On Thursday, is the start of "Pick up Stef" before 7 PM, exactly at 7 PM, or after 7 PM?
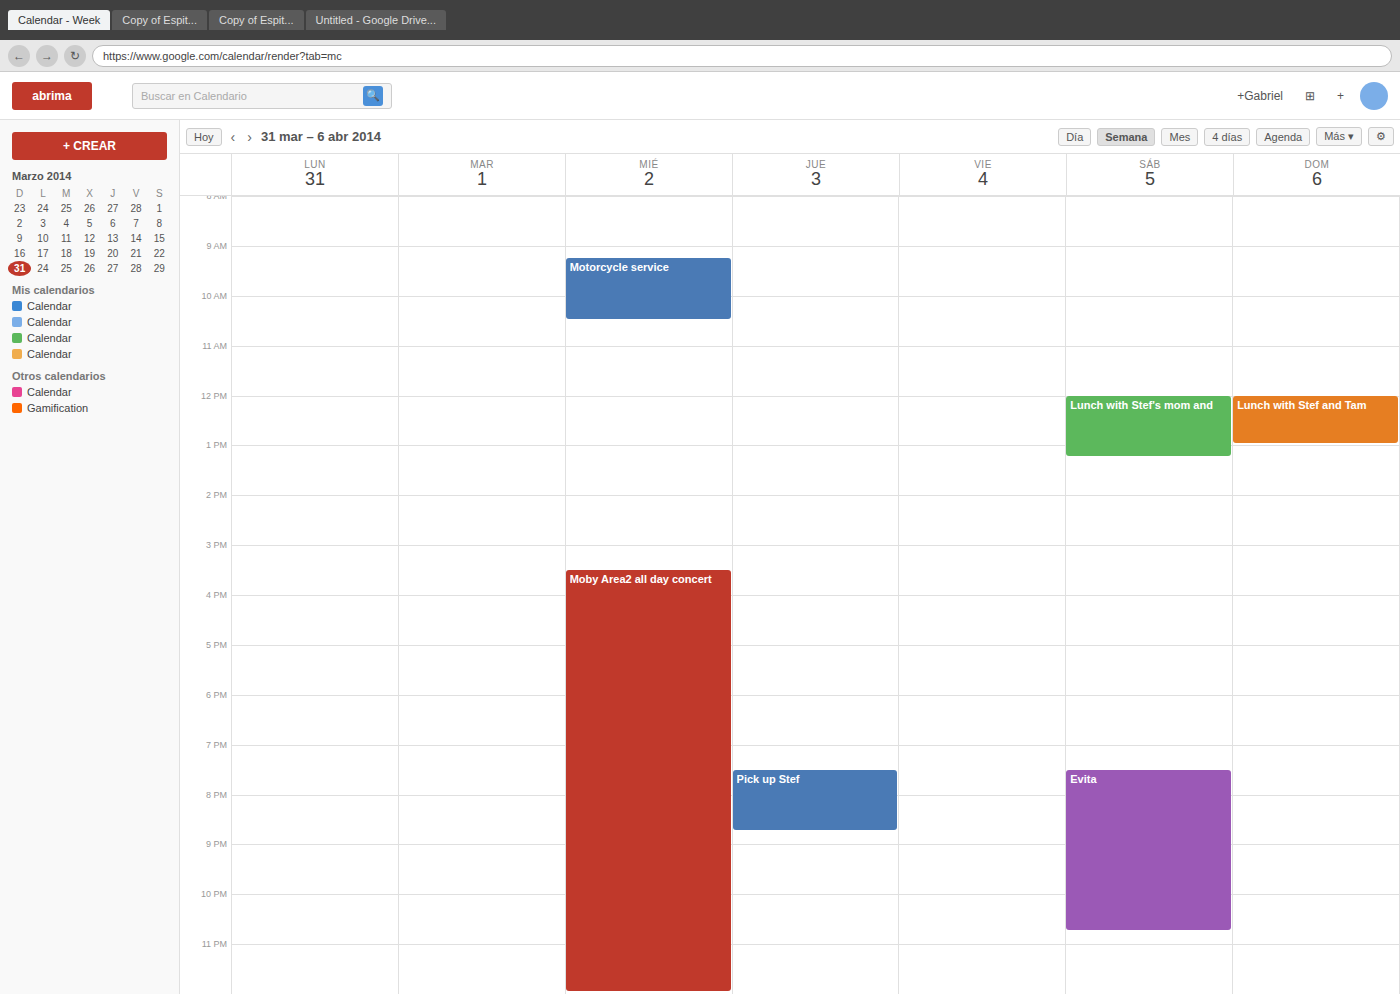
7:30 PM -- after 7 PM, 30 minutes below the 7 PM line.